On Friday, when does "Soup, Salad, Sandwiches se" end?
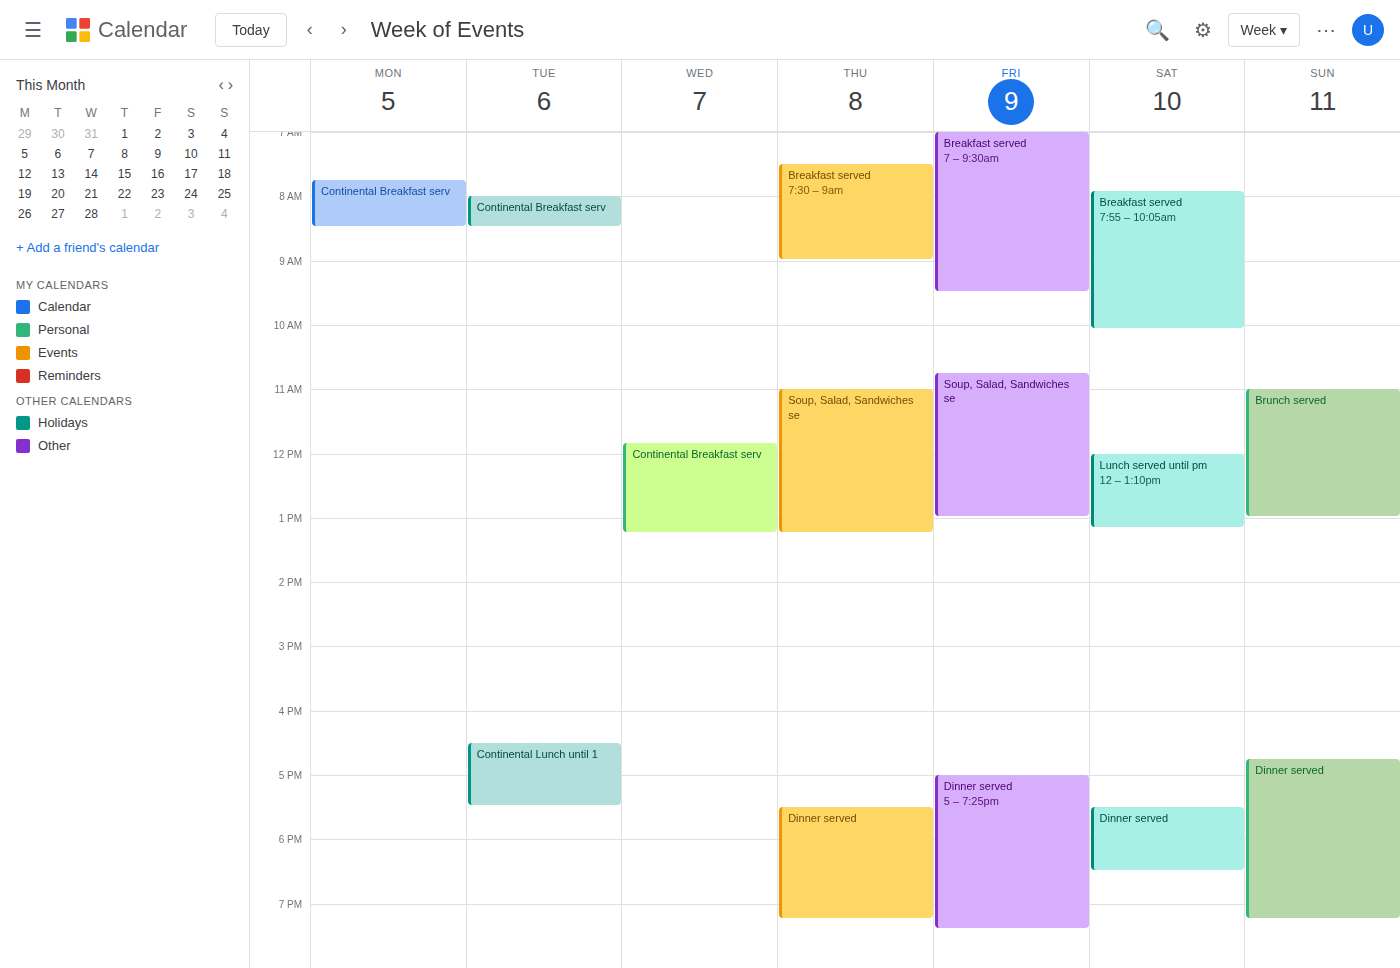
1:00 PM